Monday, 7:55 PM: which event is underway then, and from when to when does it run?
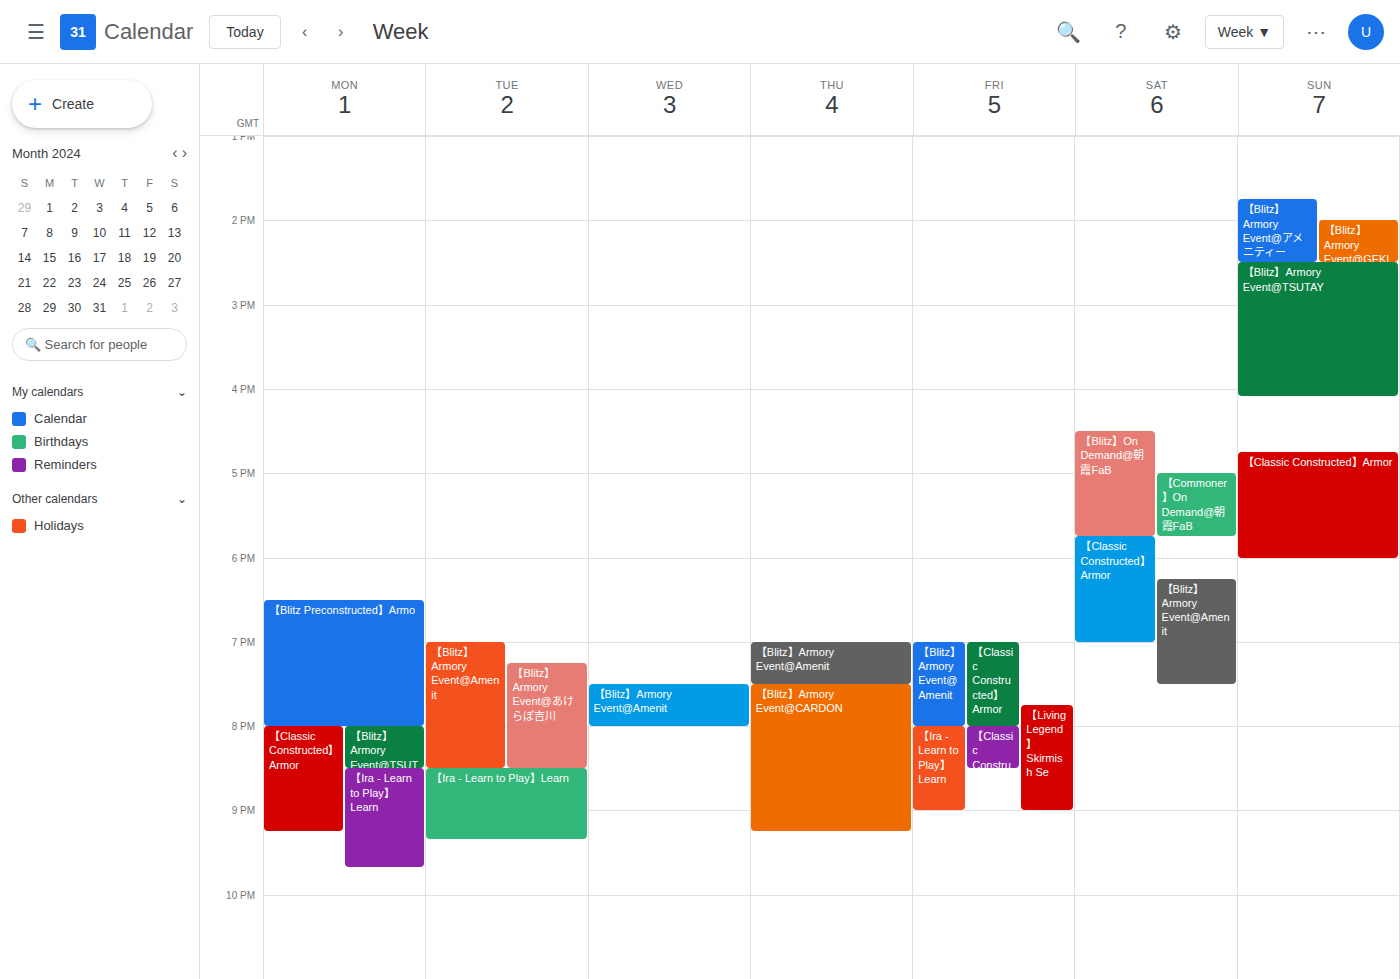
"【Blitz Preconstructed】Armo", 6:30 PM to 8:00 PM